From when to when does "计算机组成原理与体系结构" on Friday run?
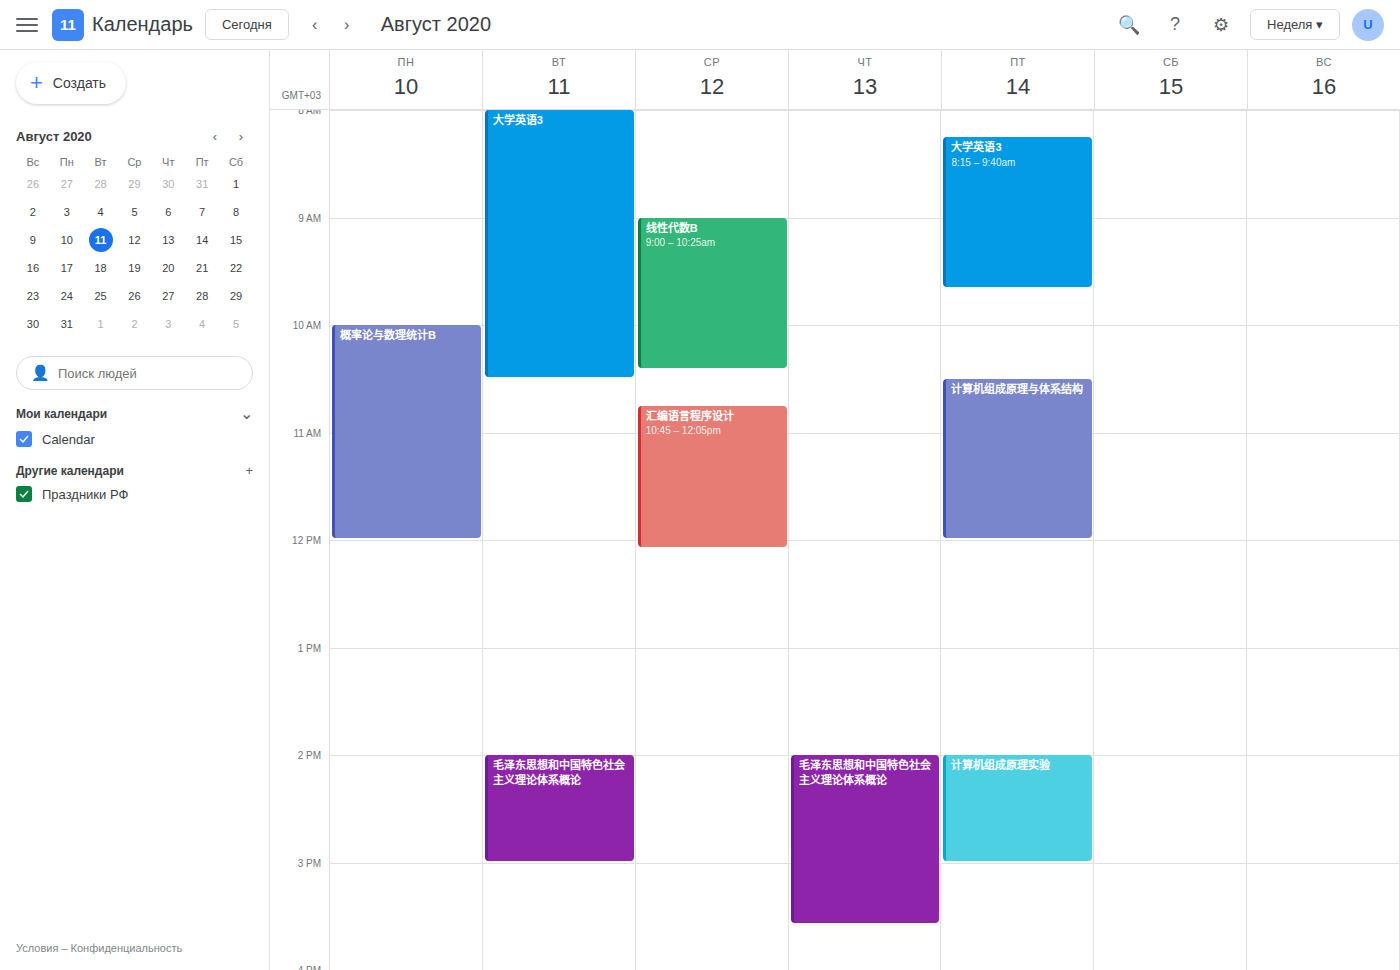
10:30 AM to 12:00 PM